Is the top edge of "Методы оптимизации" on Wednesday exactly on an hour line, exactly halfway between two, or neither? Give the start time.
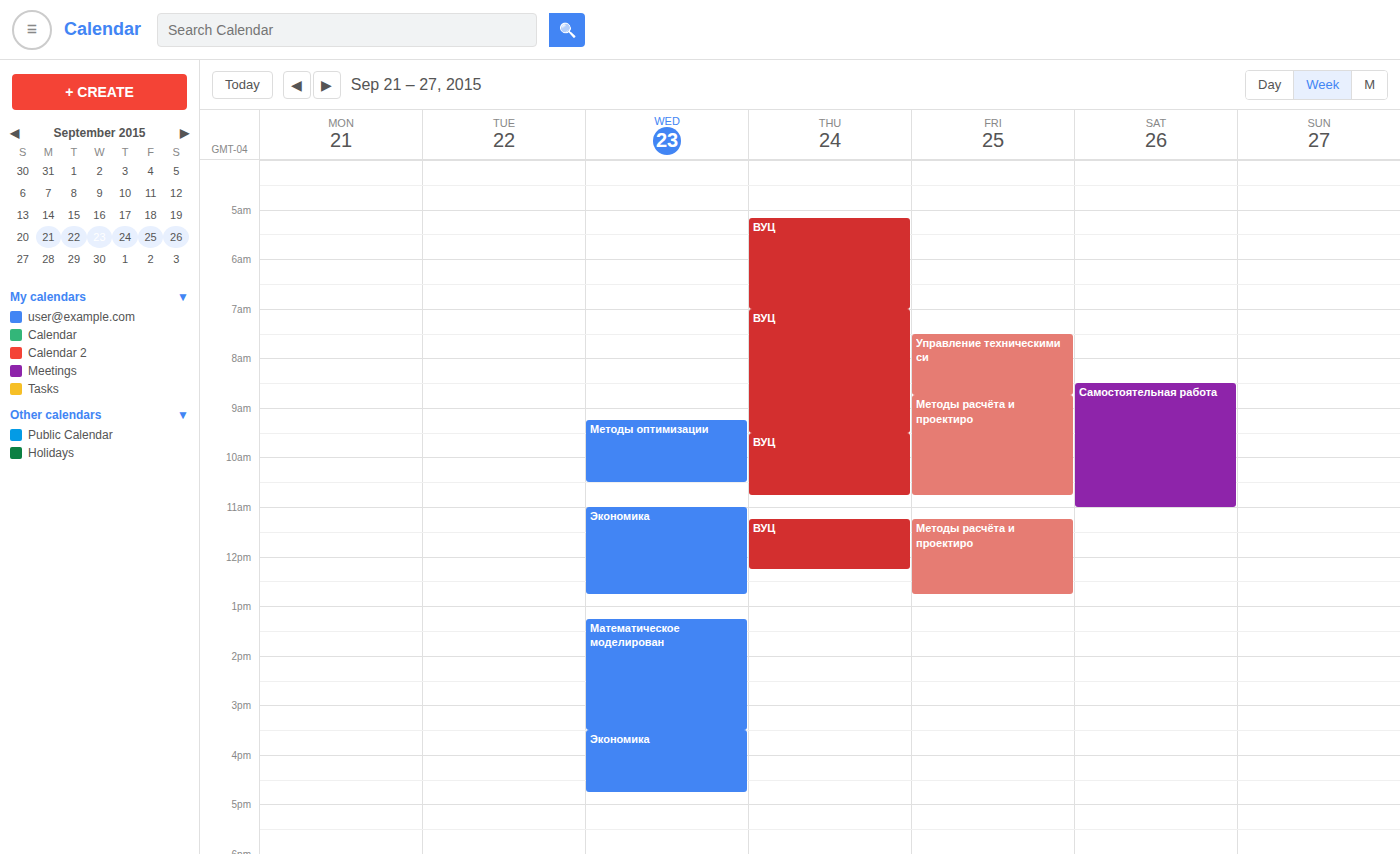
09:15 -- neither: a quarter of the way from the 09:00 line to the 10:00 line.